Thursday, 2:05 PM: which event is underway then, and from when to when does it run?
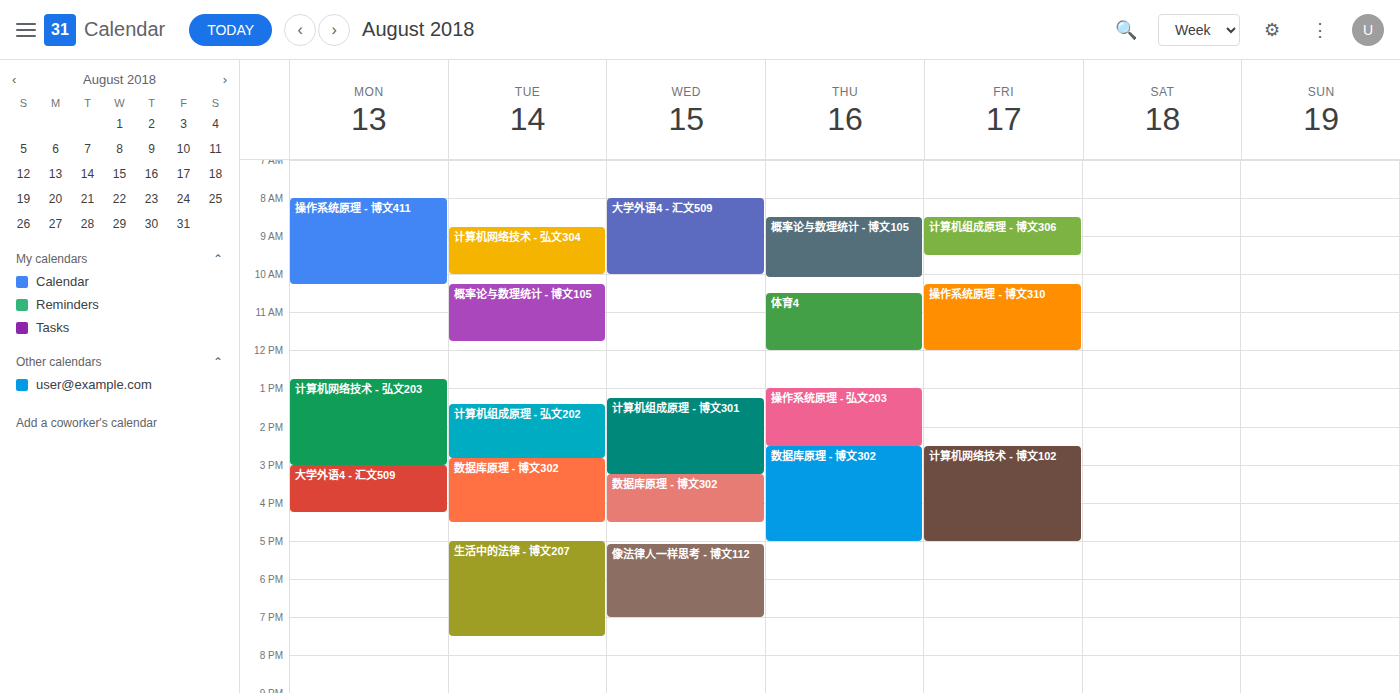
"操作系统原理 - 弘文203", 1:00 PM to 2:30 PM